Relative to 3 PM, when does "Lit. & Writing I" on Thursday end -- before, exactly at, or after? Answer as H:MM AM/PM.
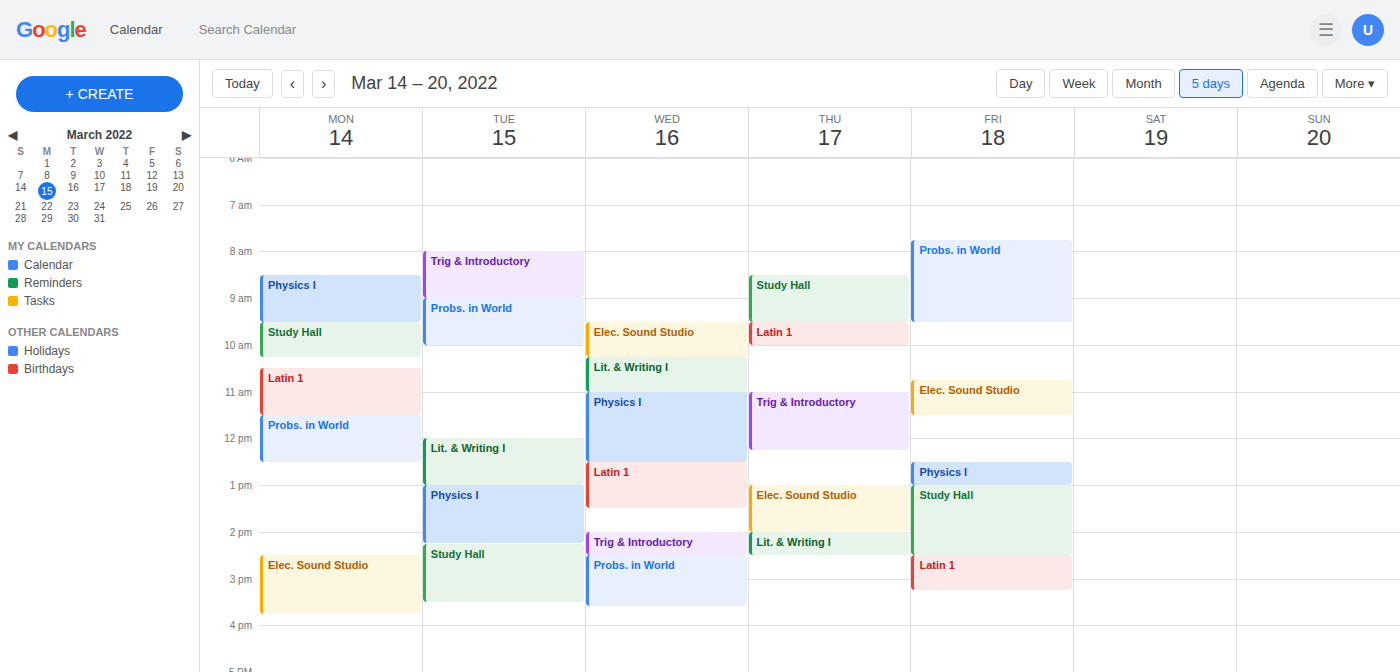
2:30 PM -- before 3 PM, 30 minutes above the 3 PM line.